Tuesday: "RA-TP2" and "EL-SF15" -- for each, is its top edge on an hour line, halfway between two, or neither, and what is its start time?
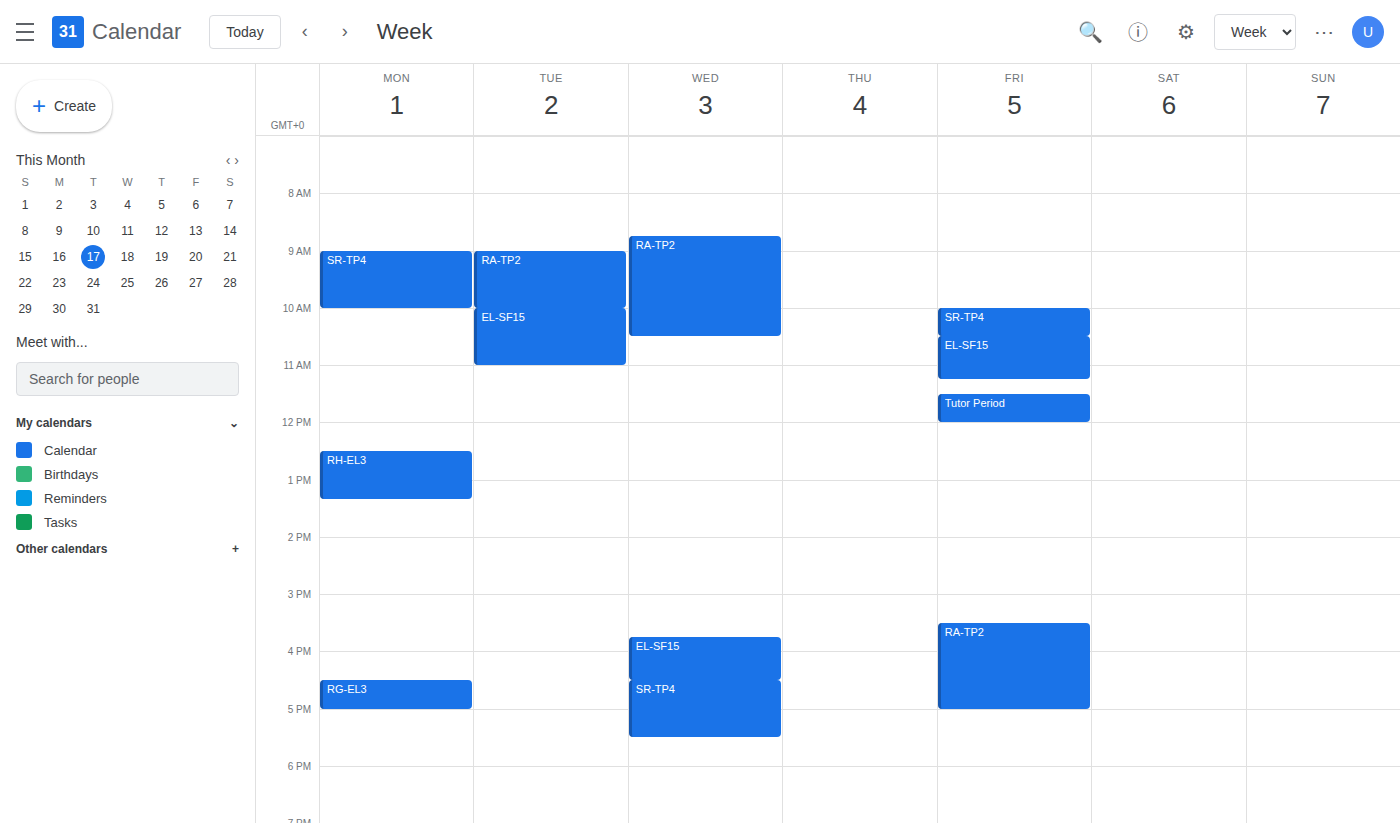
"RA-TP2": 09:00, exactly on the 09:00 line. "EL-SF15": 10:00, exactly on the 10:00 line.